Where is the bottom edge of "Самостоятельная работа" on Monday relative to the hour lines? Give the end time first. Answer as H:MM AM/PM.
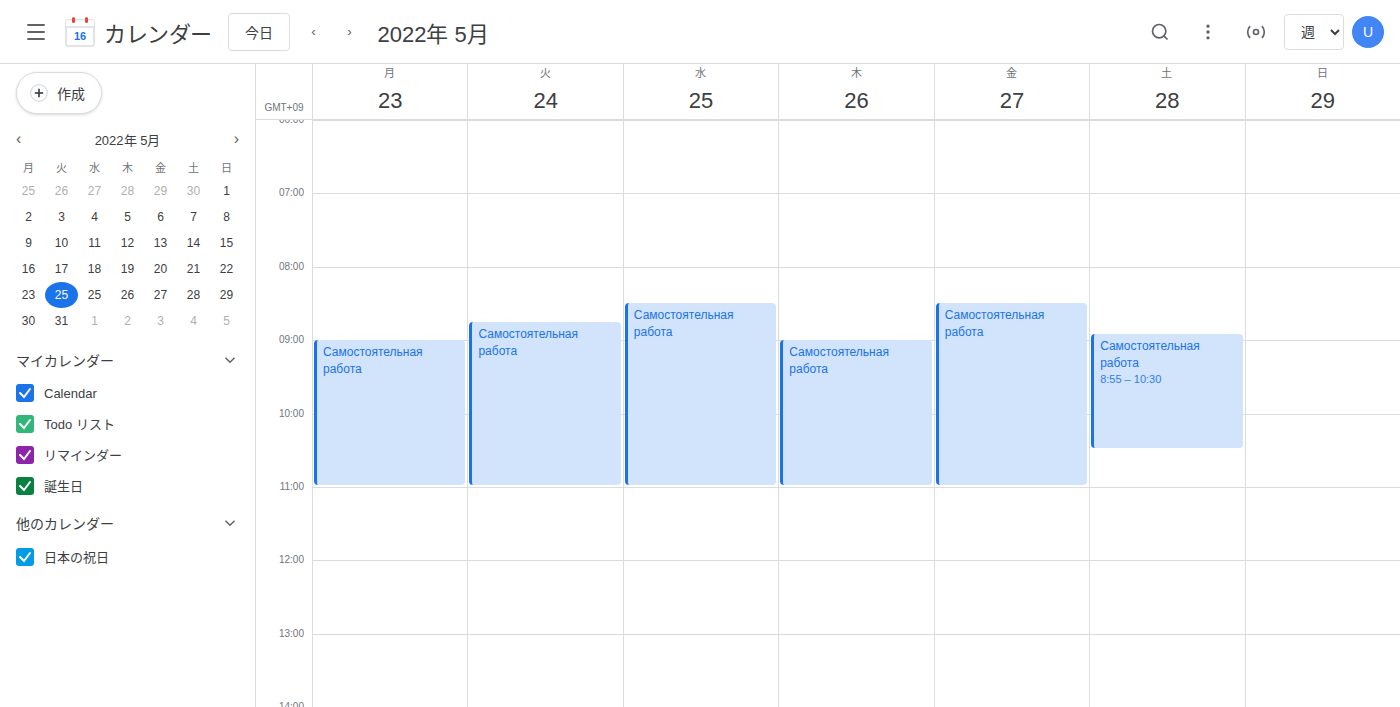
11:00 AM -- exactly on the 11 AM line.